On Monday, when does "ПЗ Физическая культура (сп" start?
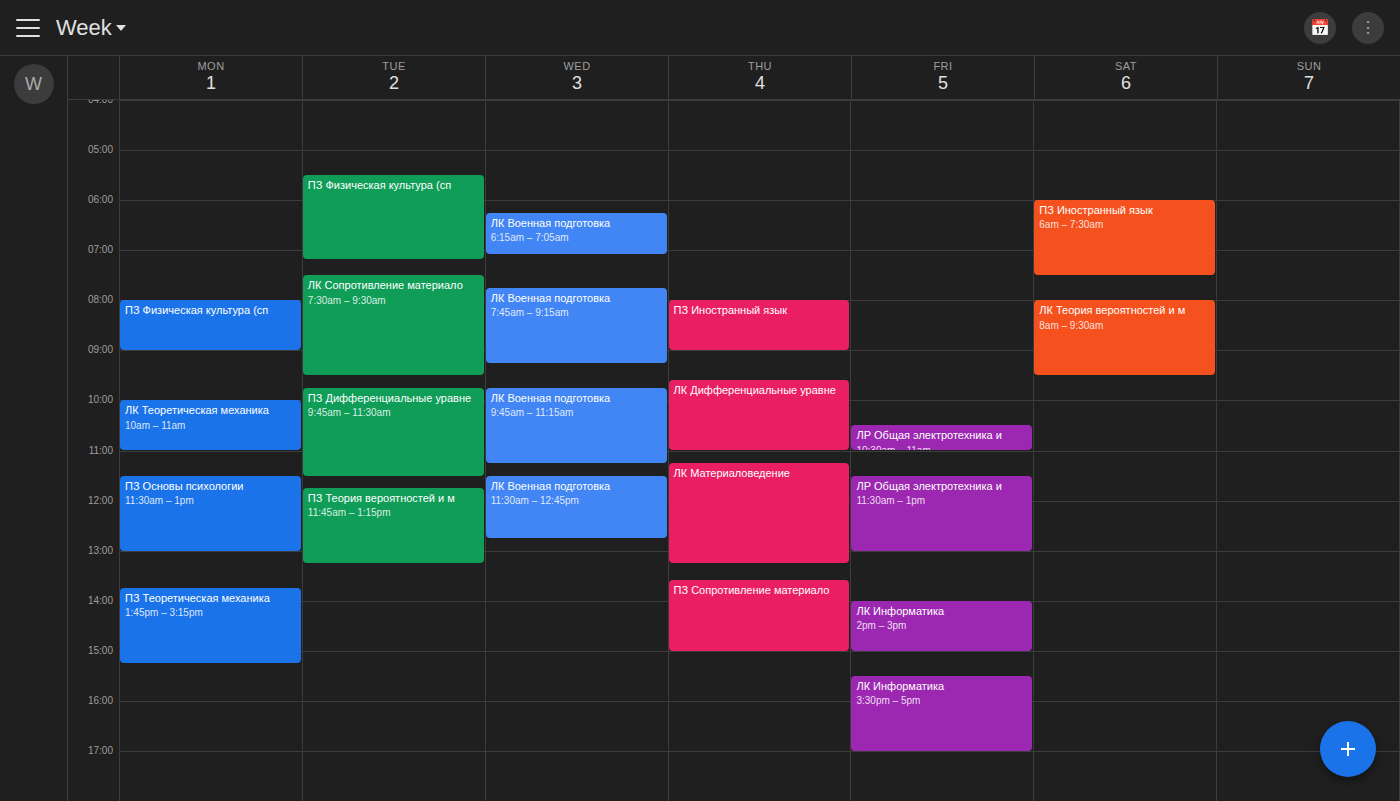
8:00 AM